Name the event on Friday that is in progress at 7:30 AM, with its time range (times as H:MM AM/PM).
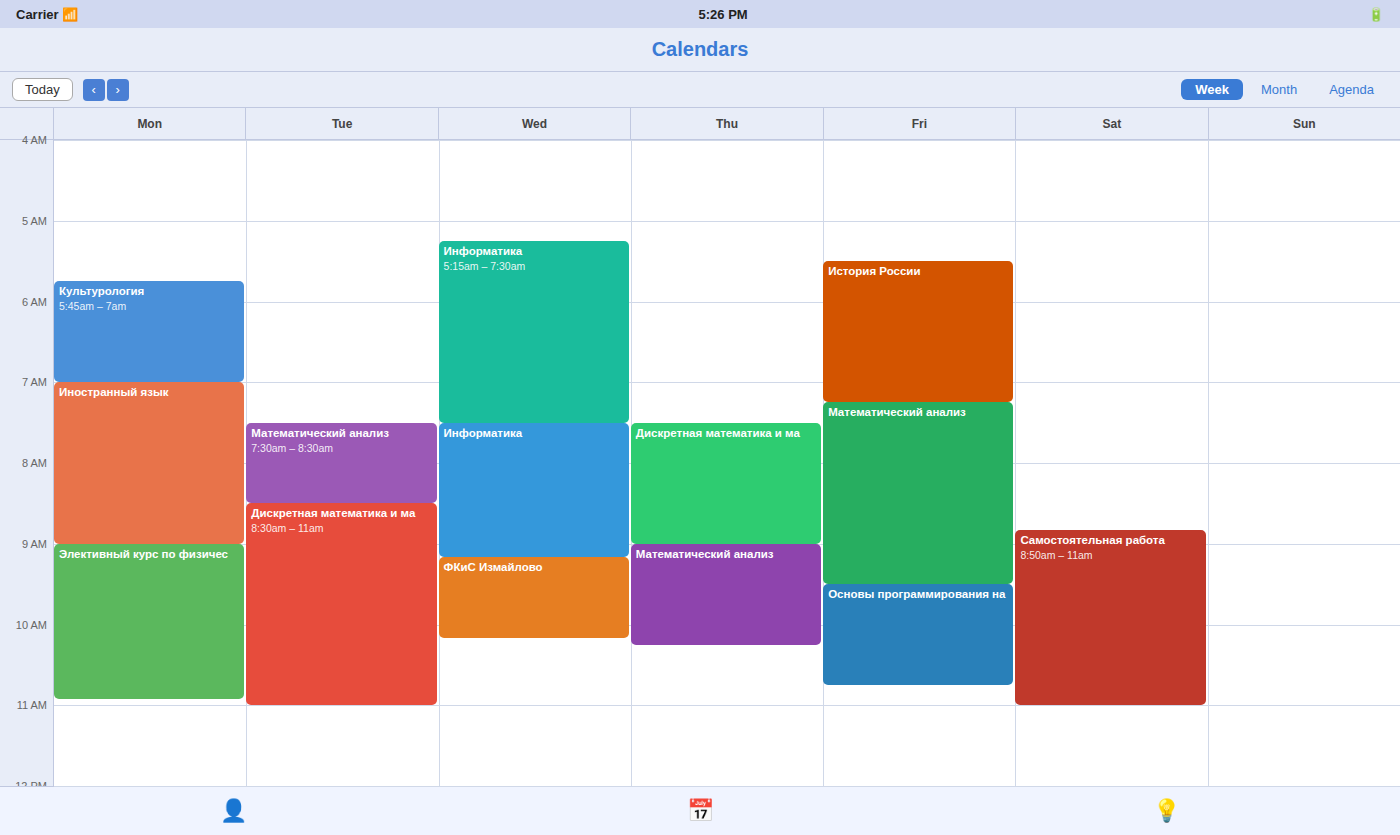
"Математический анализ", 7:15 AM to 9:30 AM